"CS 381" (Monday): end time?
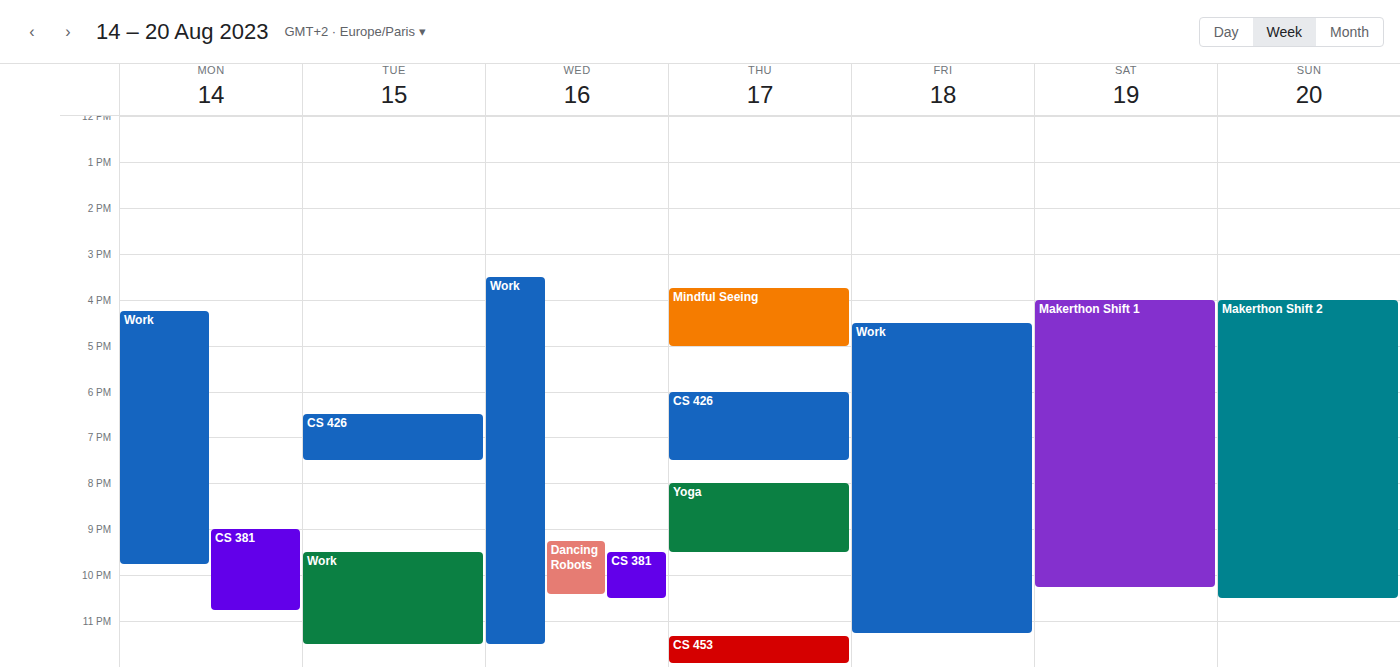
10:45 PM